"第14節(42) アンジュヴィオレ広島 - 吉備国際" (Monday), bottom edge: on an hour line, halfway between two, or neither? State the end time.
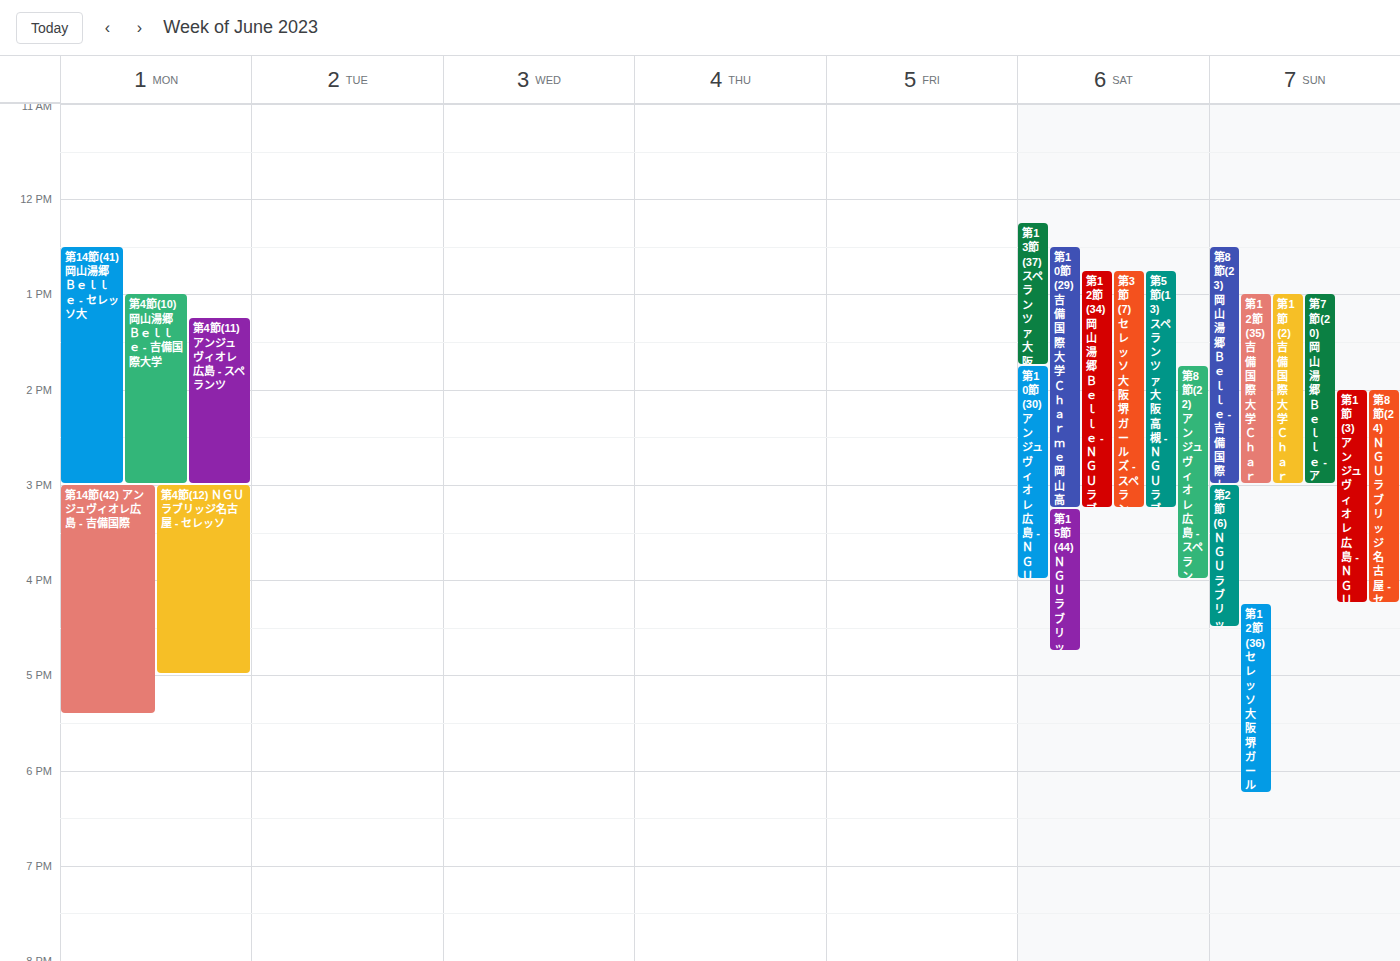
5:25 PM -- neither: 25 minutes below the 5 PM line and 35 minutes above the 6 PM line.